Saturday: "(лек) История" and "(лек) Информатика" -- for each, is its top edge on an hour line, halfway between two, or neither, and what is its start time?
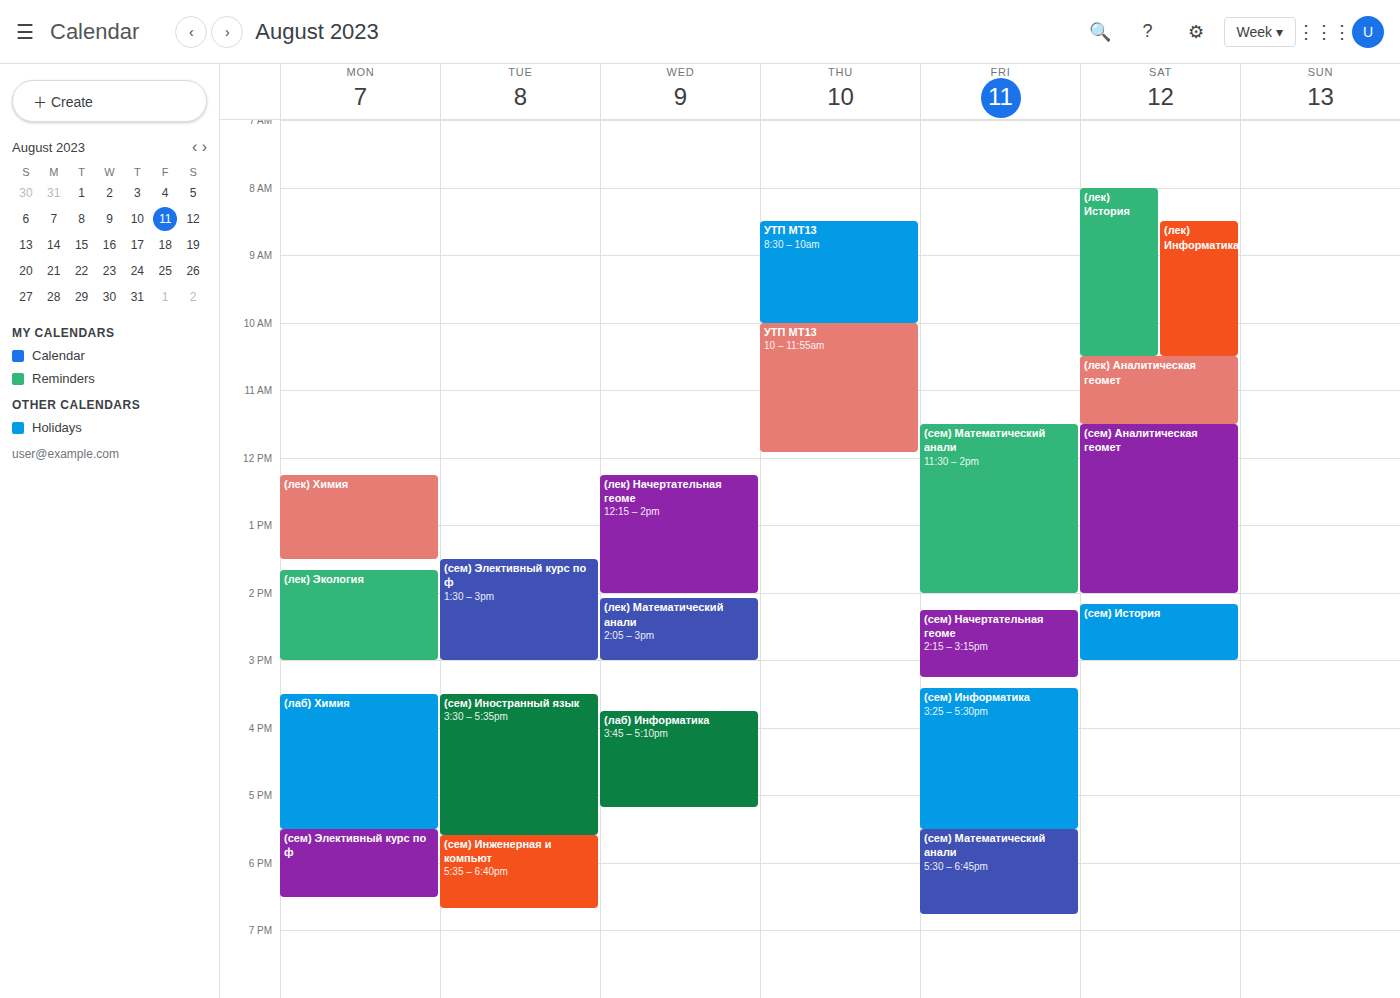
"(лек) История": 8:00 AM, exactly on the 8 AM line. "(лек) Информатика": 8:30 AM, halfway between the 8 AM and 9 AM lines.